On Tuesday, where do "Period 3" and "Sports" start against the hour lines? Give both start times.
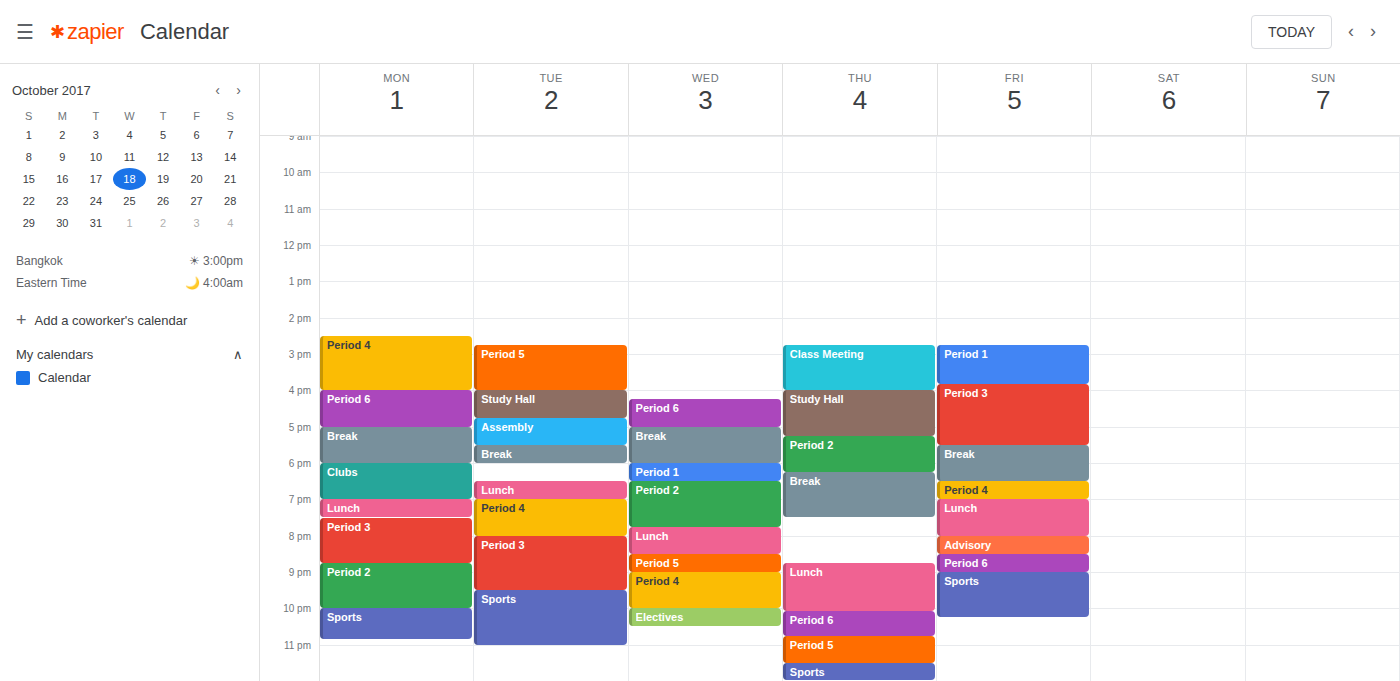
"Period 3": 8:00 PM, exactly on the 8 PM line. "Sports": 9:30 PM, halfway between the 9 PM and 10 PM lines.